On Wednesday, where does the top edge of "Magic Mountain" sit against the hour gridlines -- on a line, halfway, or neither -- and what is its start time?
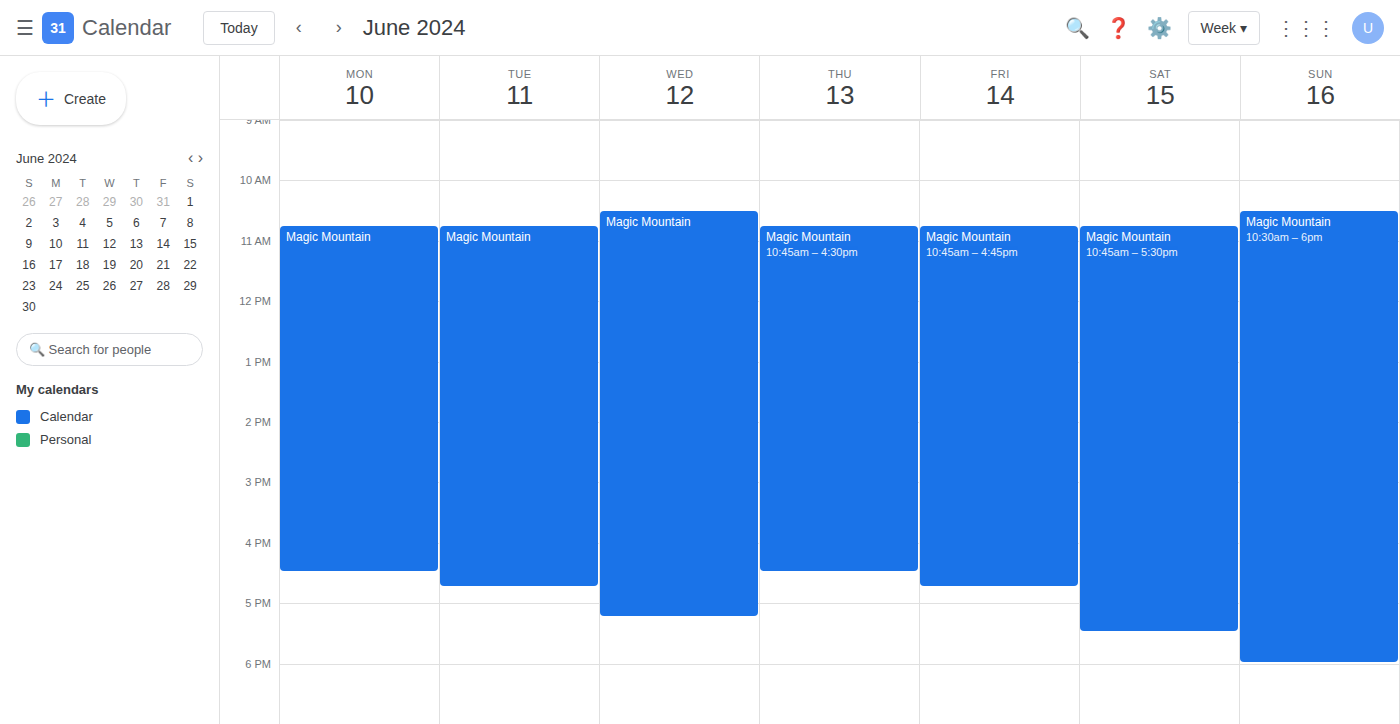
10:30 AM -- halfway between the 10 AM and 11 AM lines.